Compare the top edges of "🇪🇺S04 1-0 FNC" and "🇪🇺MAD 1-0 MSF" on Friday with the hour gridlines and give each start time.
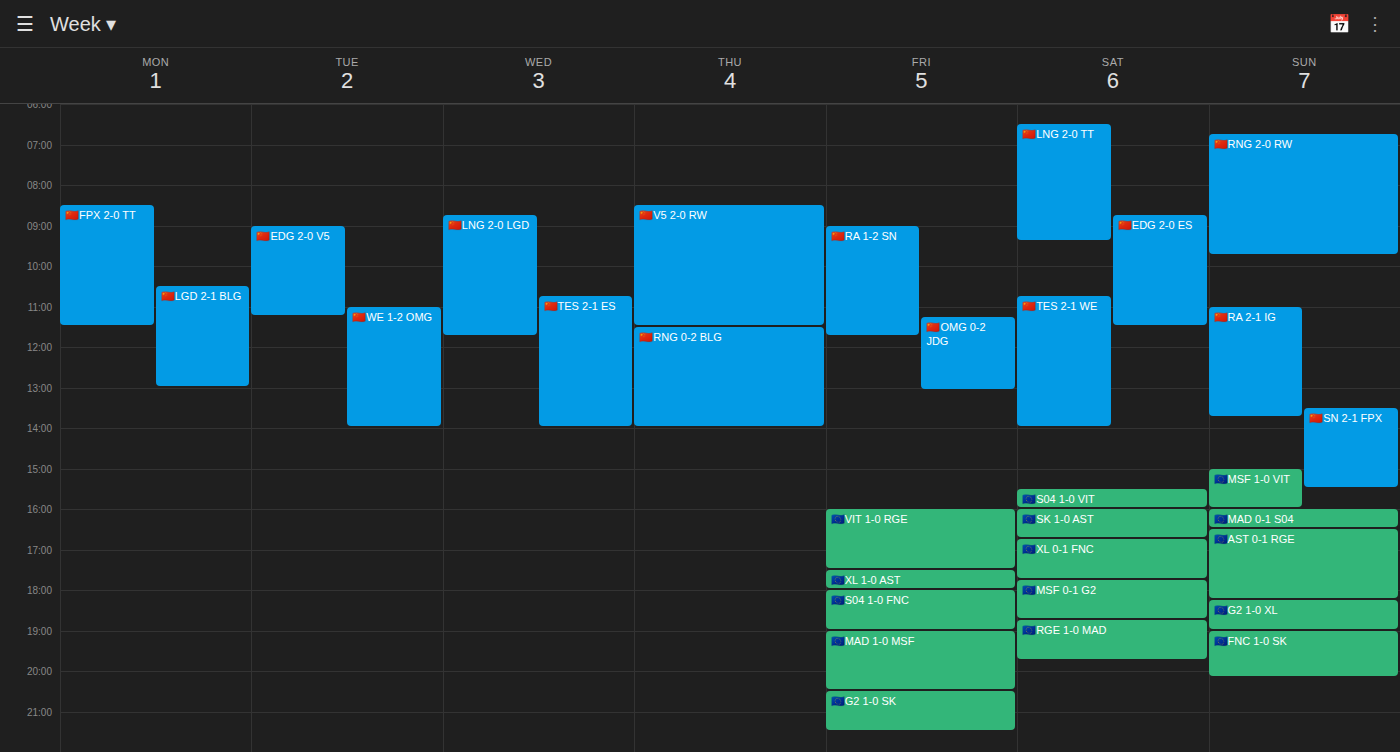
"🇪🇺S04 1-0 FNC": 18:00, exactly on the 18:00 line. "🇪🇺MAD 1-0 MSF": 19:00, exactly on the 19:00 line.